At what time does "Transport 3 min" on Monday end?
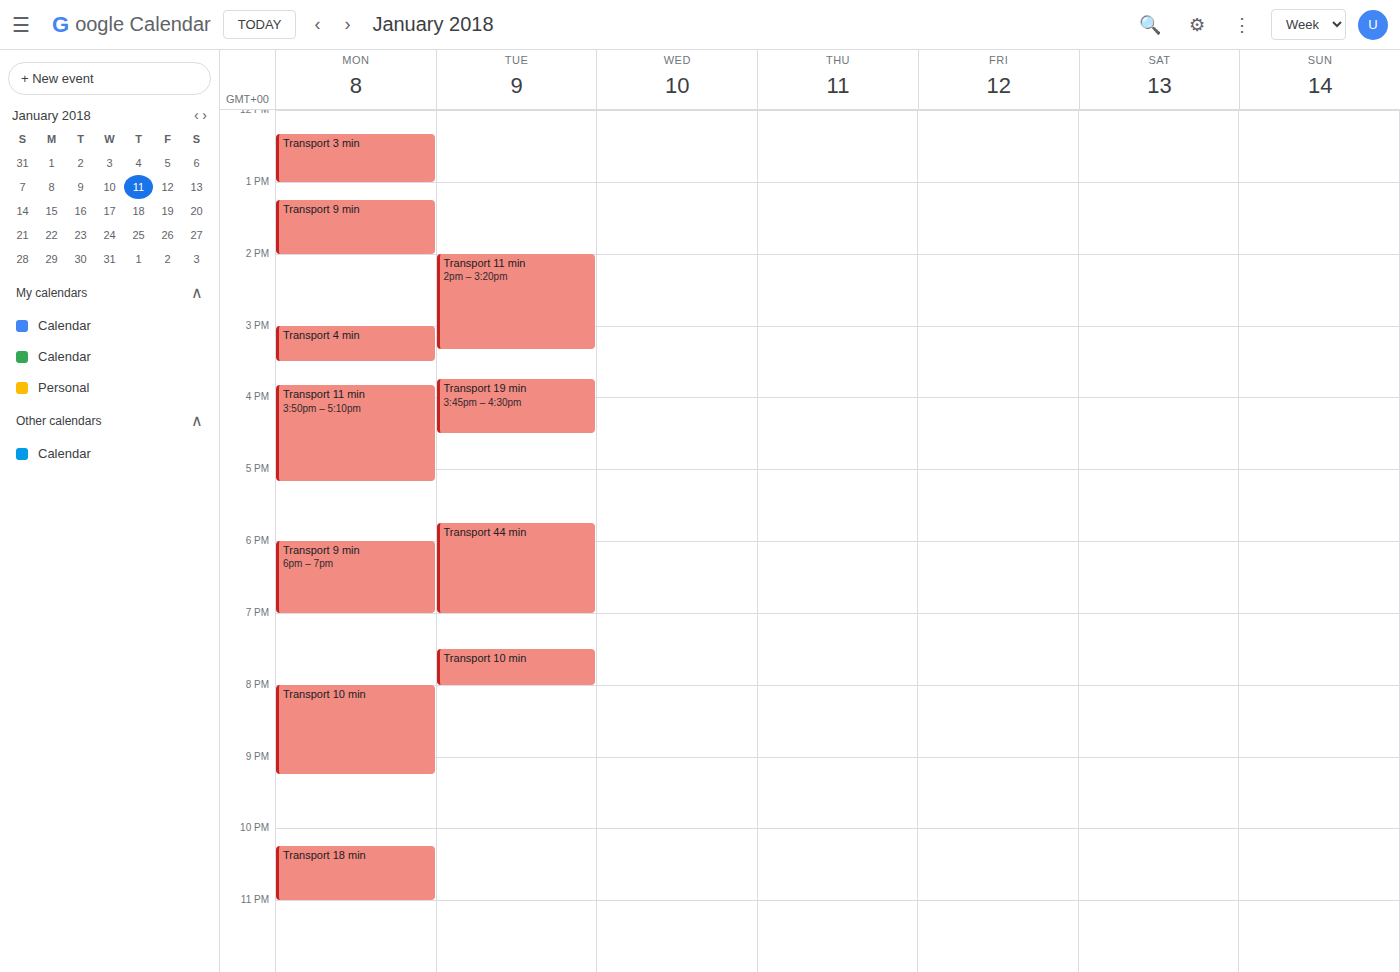
1:00 PM